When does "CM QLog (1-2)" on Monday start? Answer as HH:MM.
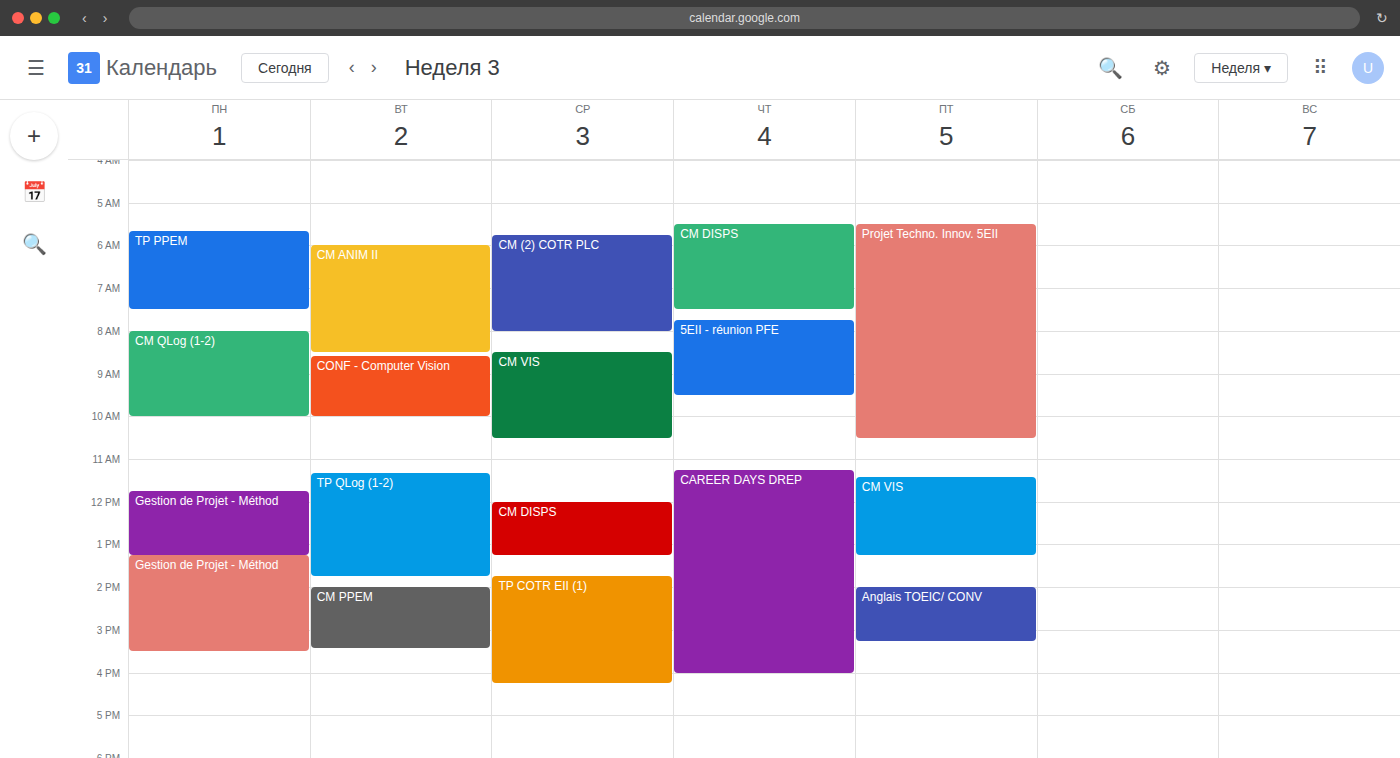
08:00